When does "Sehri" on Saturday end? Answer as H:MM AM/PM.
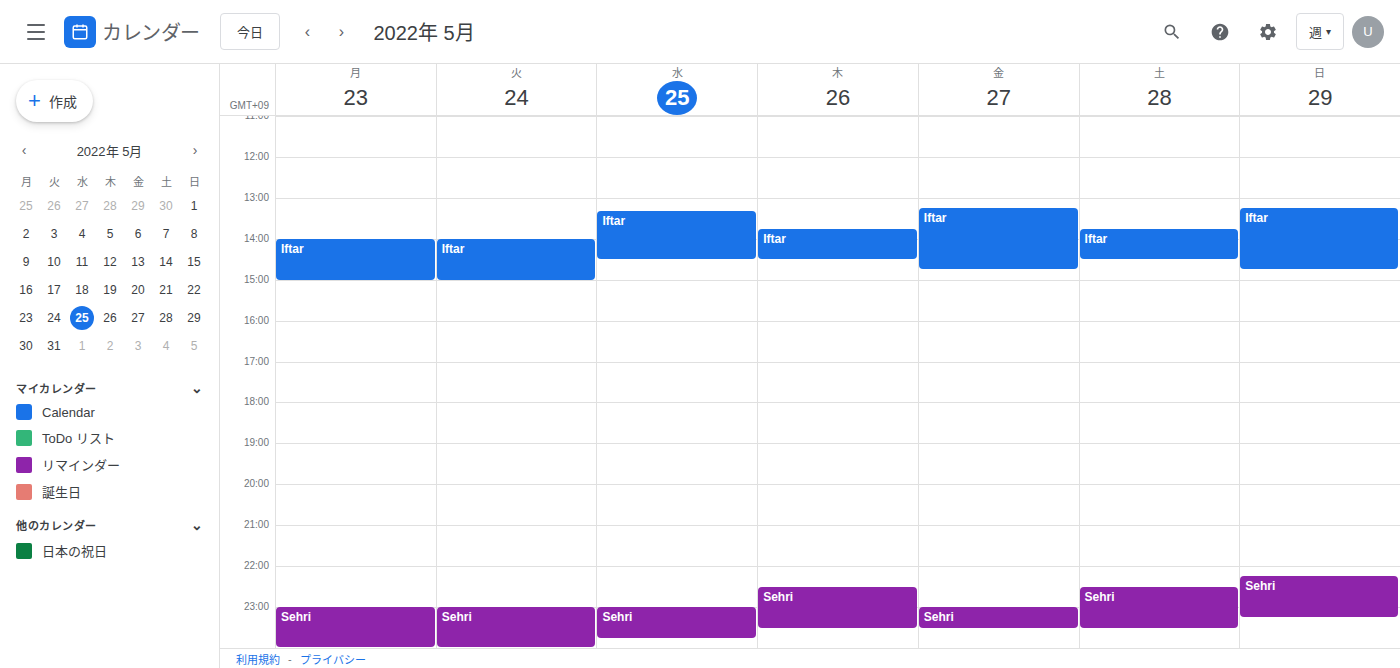
11:30 PM